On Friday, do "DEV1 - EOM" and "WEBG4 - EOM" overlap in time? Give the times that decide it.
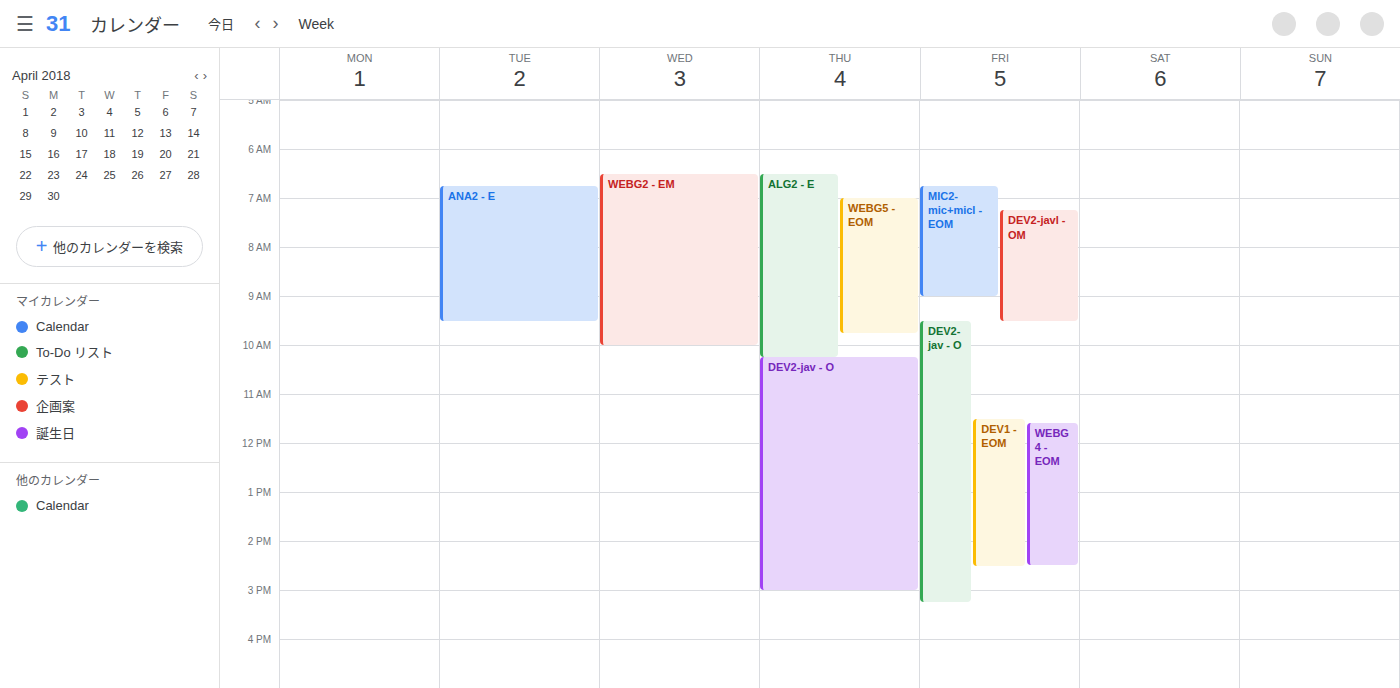
"WEBG4 - EOM" starts at 11:35 AM, before "DEV1 - EOM" ends at 2:30 PM -- they overlap.